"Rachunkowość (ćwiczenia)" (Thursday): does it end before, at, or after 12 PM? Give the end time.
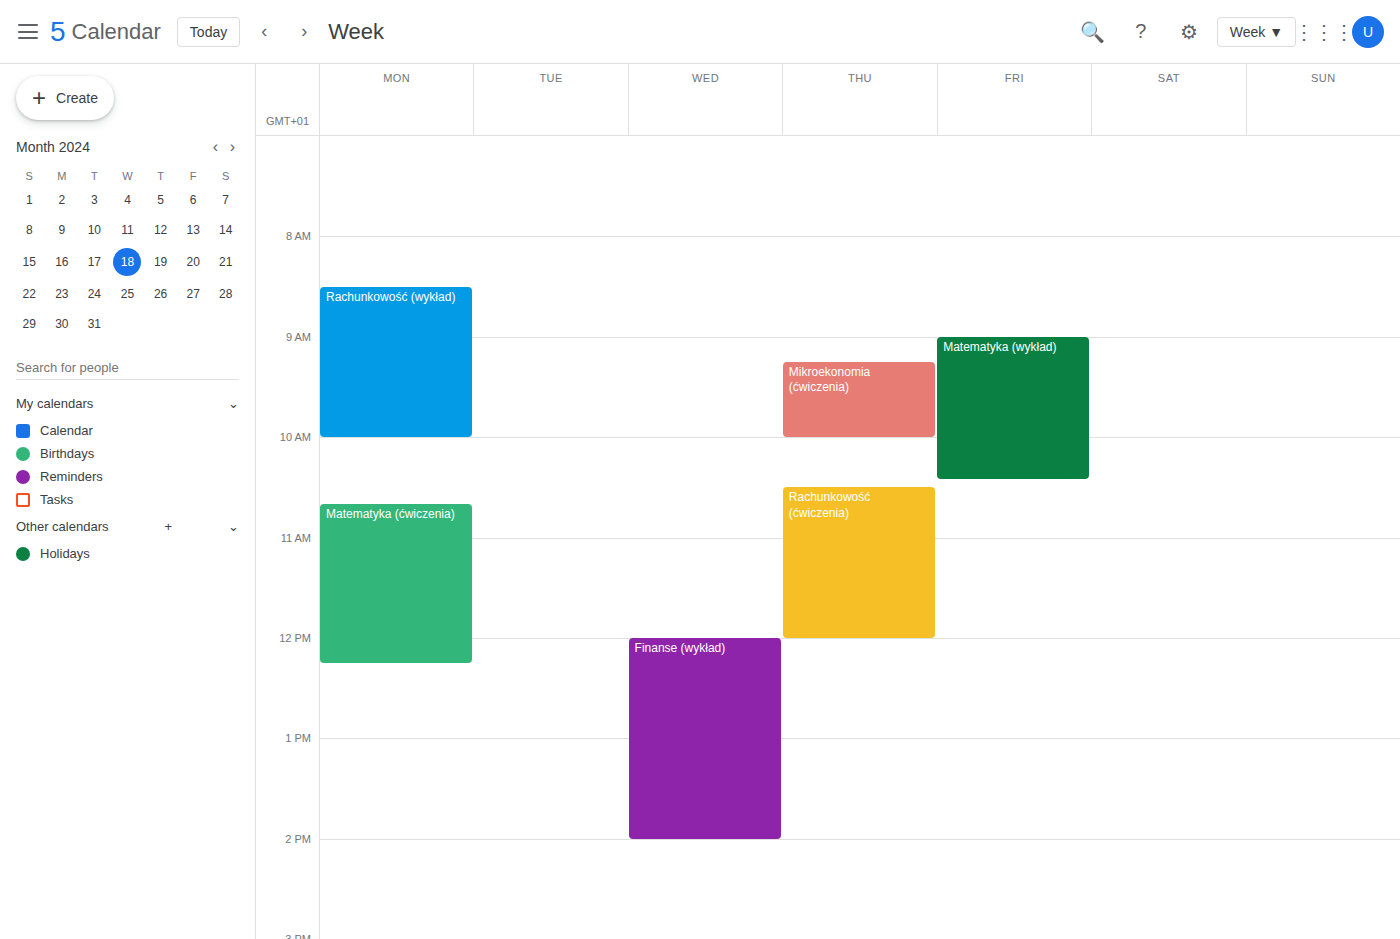
12:00 PM -- exactly at 12 PM, on the 12 PM line.